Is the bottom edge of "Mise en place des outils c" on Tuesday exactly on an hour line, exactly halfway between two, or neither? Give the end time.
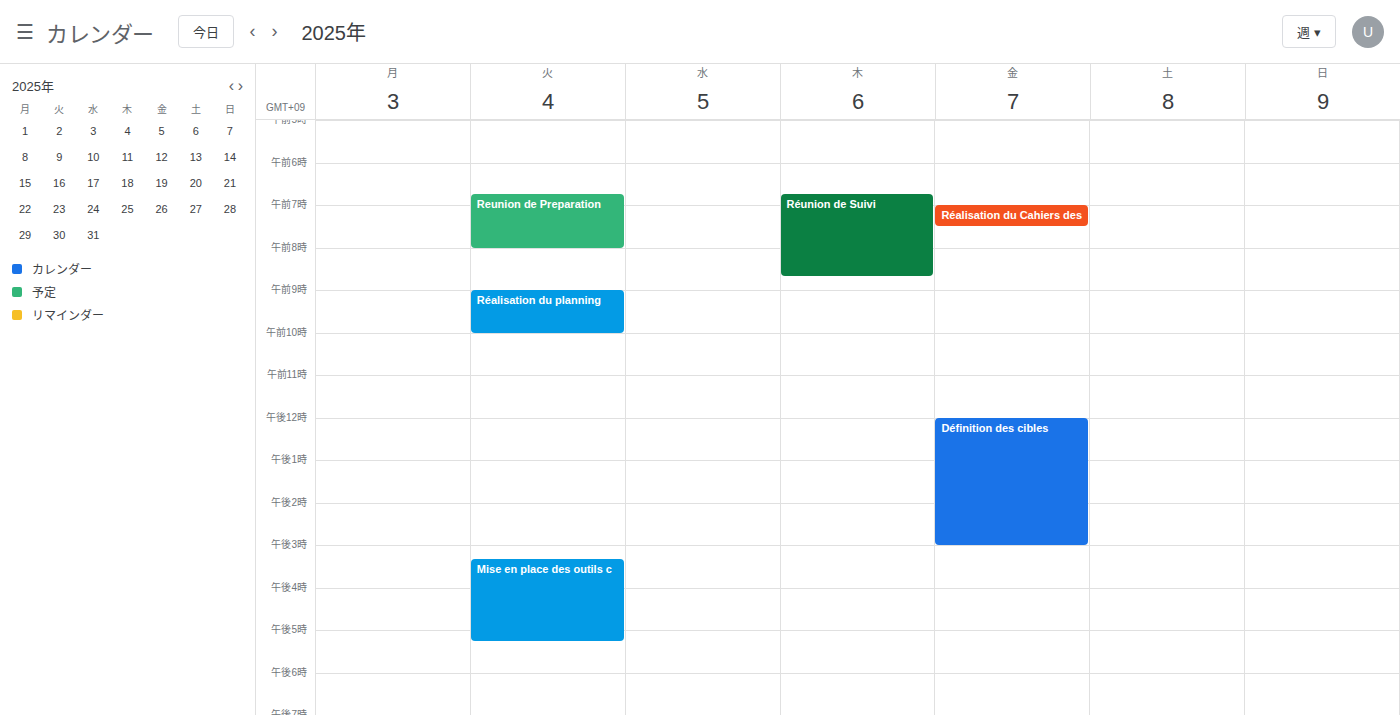
5:15 PM -- neither: a quarter of the way from the 5 PM line to the 6 PM line.